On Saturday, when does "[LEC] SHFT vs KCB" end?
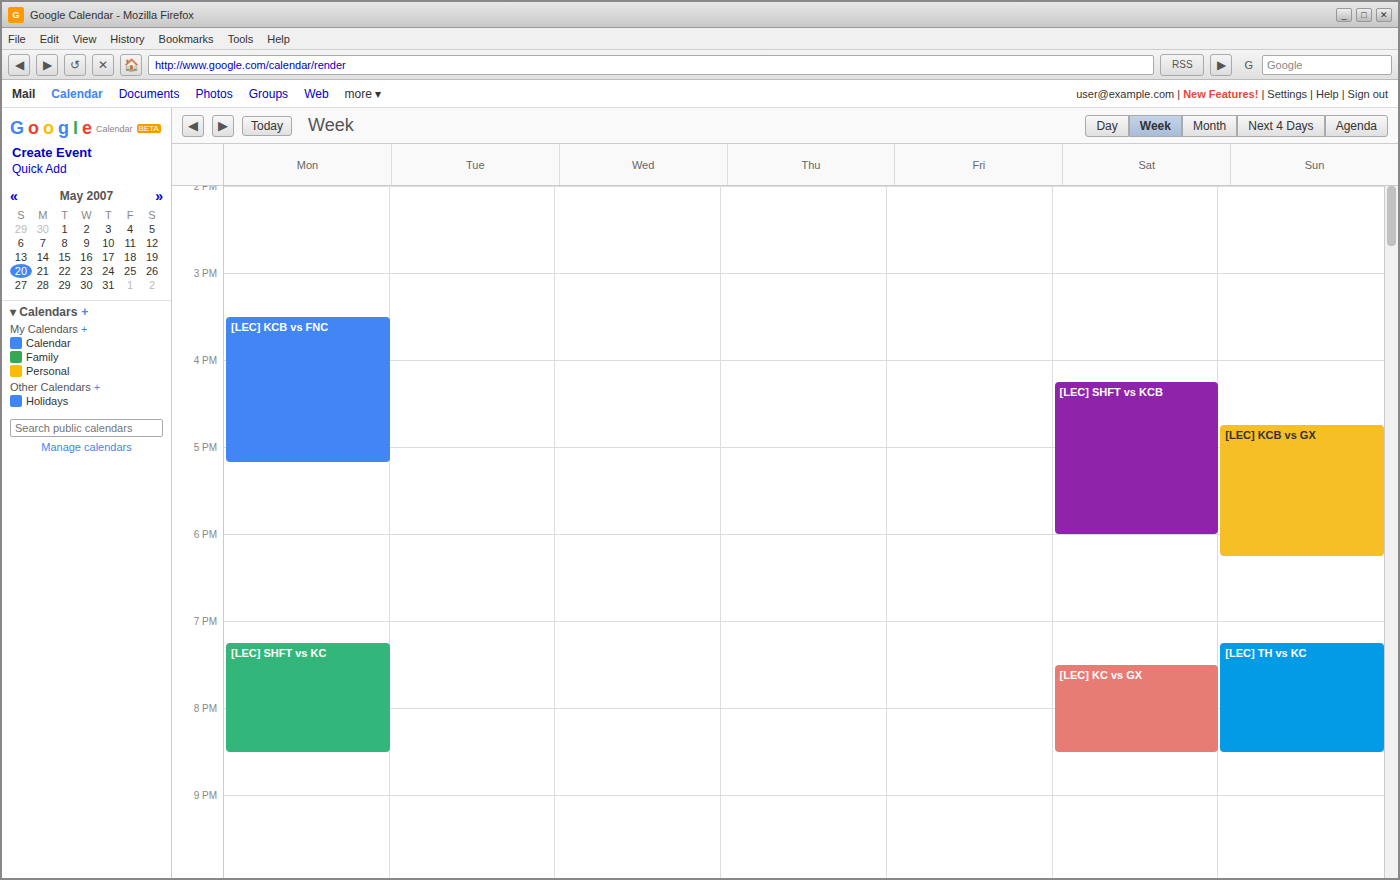
18:00